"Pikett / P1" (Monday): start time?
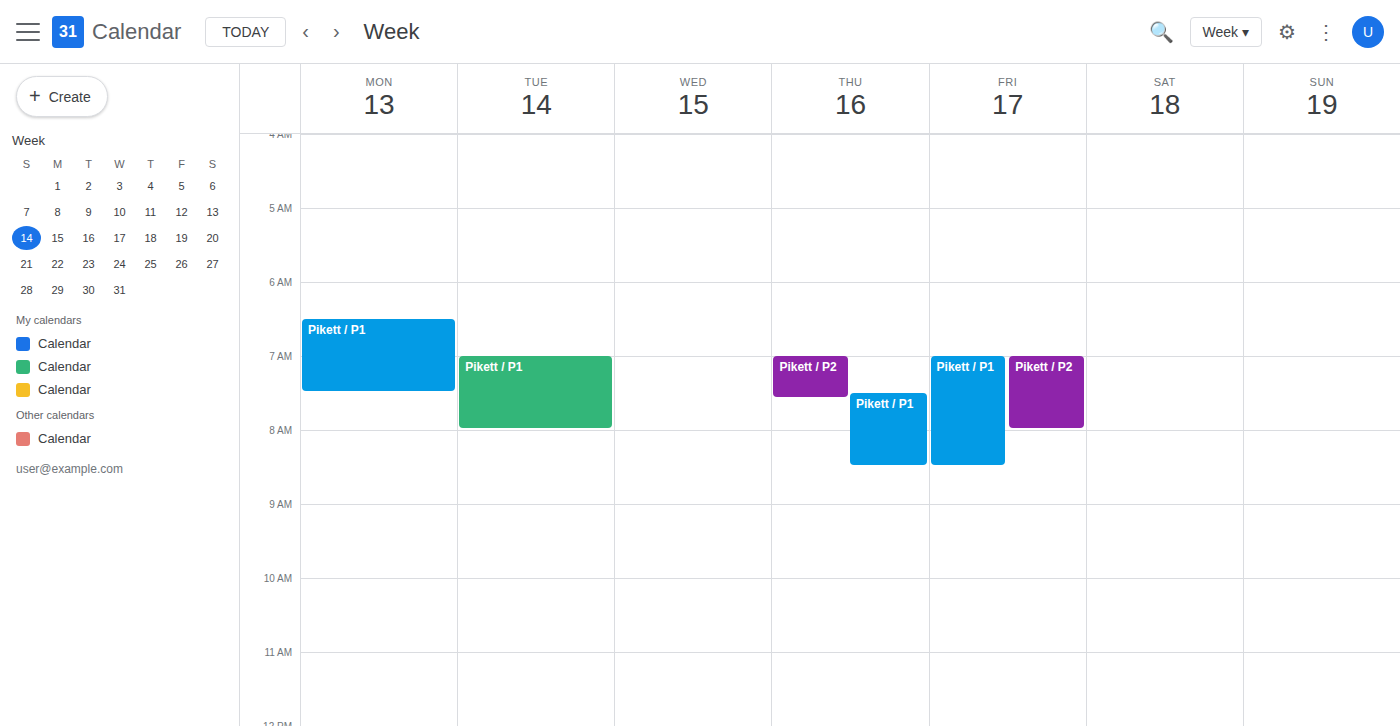
6:30 AM